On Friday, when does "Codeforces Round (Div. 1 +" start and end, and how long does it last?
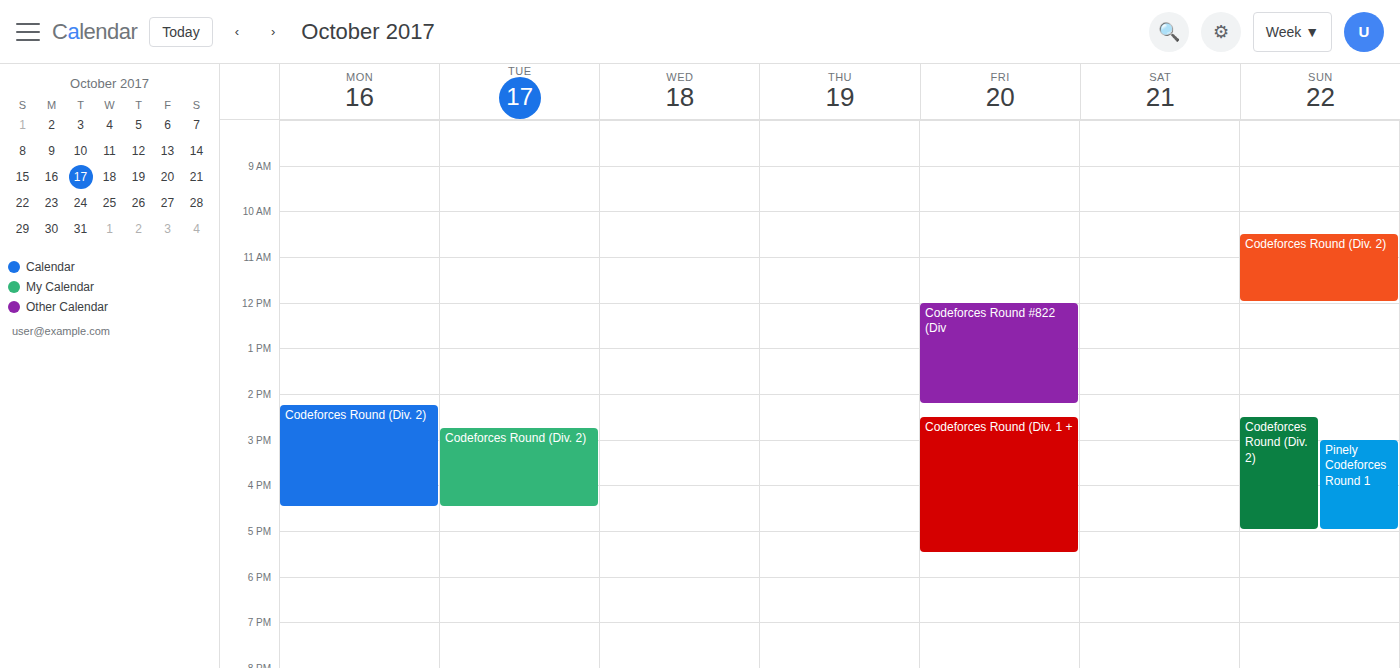
2:30 PM to 5:30 PM, 3 hours